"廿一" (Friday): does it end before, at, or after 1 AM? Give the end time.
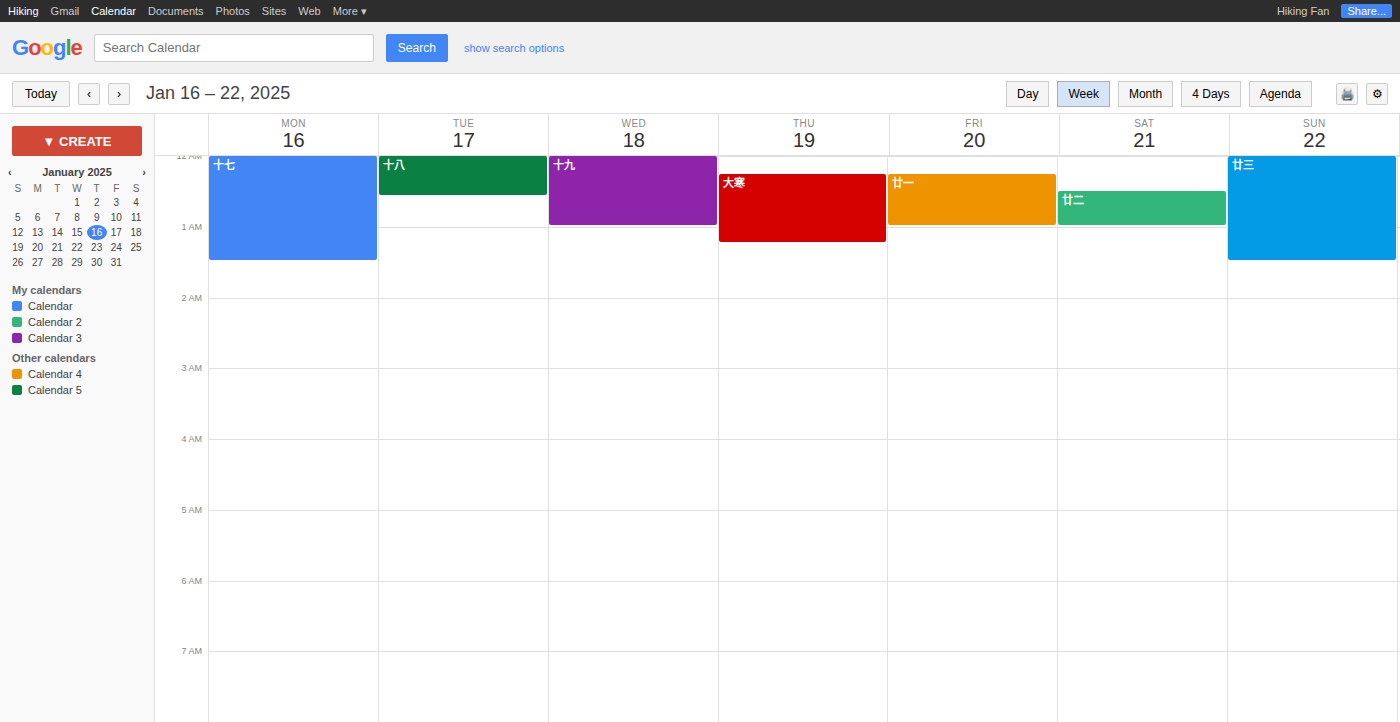
1:00 AM -- exactly at 1 AM, on the 1 AM line.